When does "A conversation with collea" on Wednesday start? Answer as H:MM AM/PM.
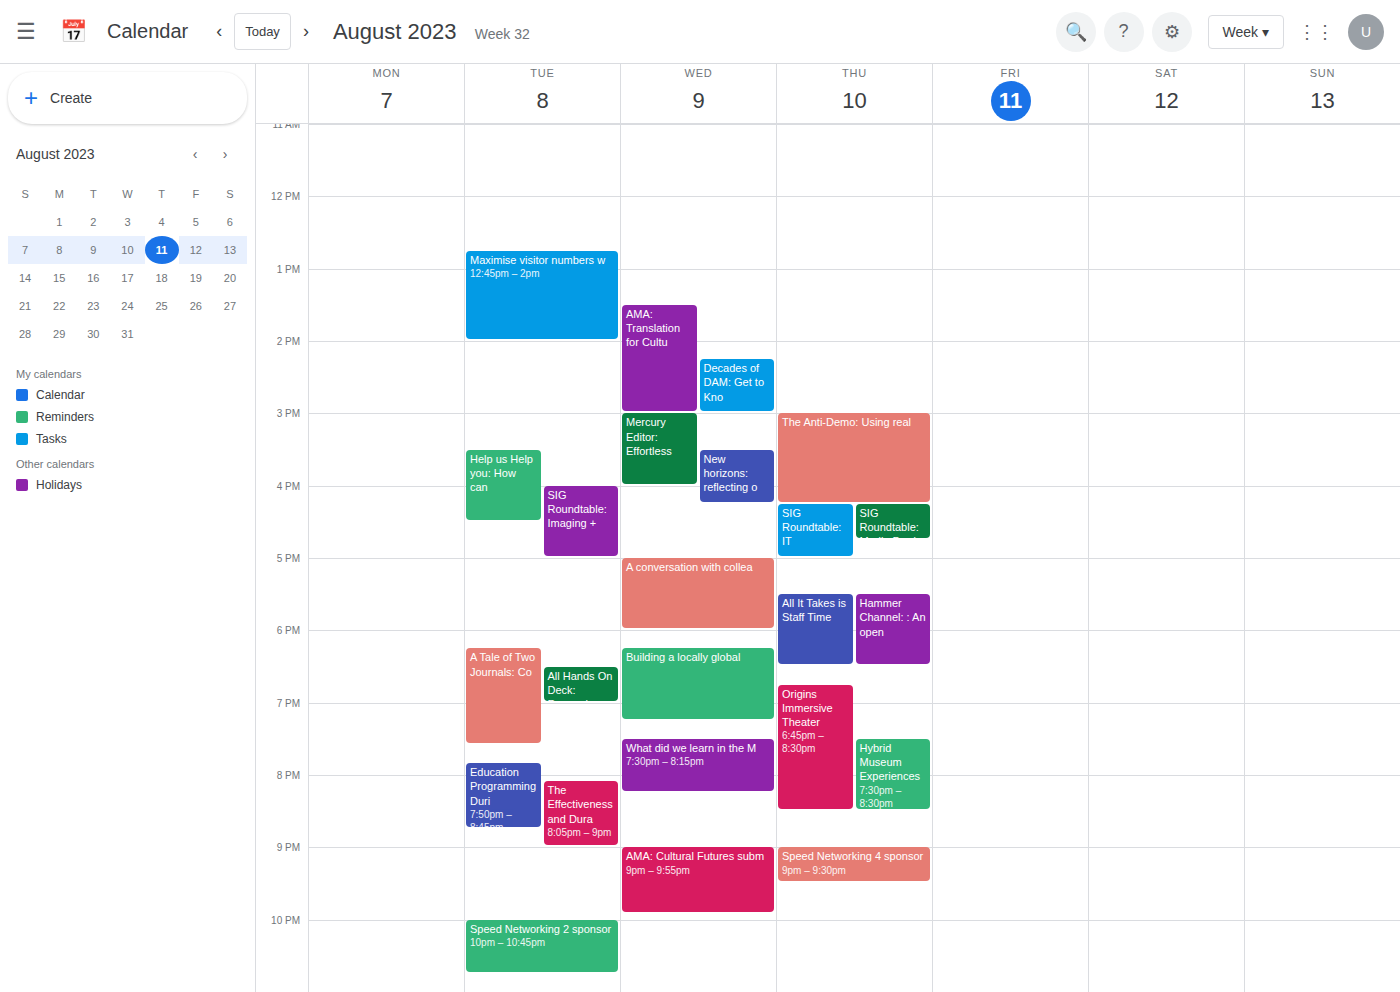
5:00 PM